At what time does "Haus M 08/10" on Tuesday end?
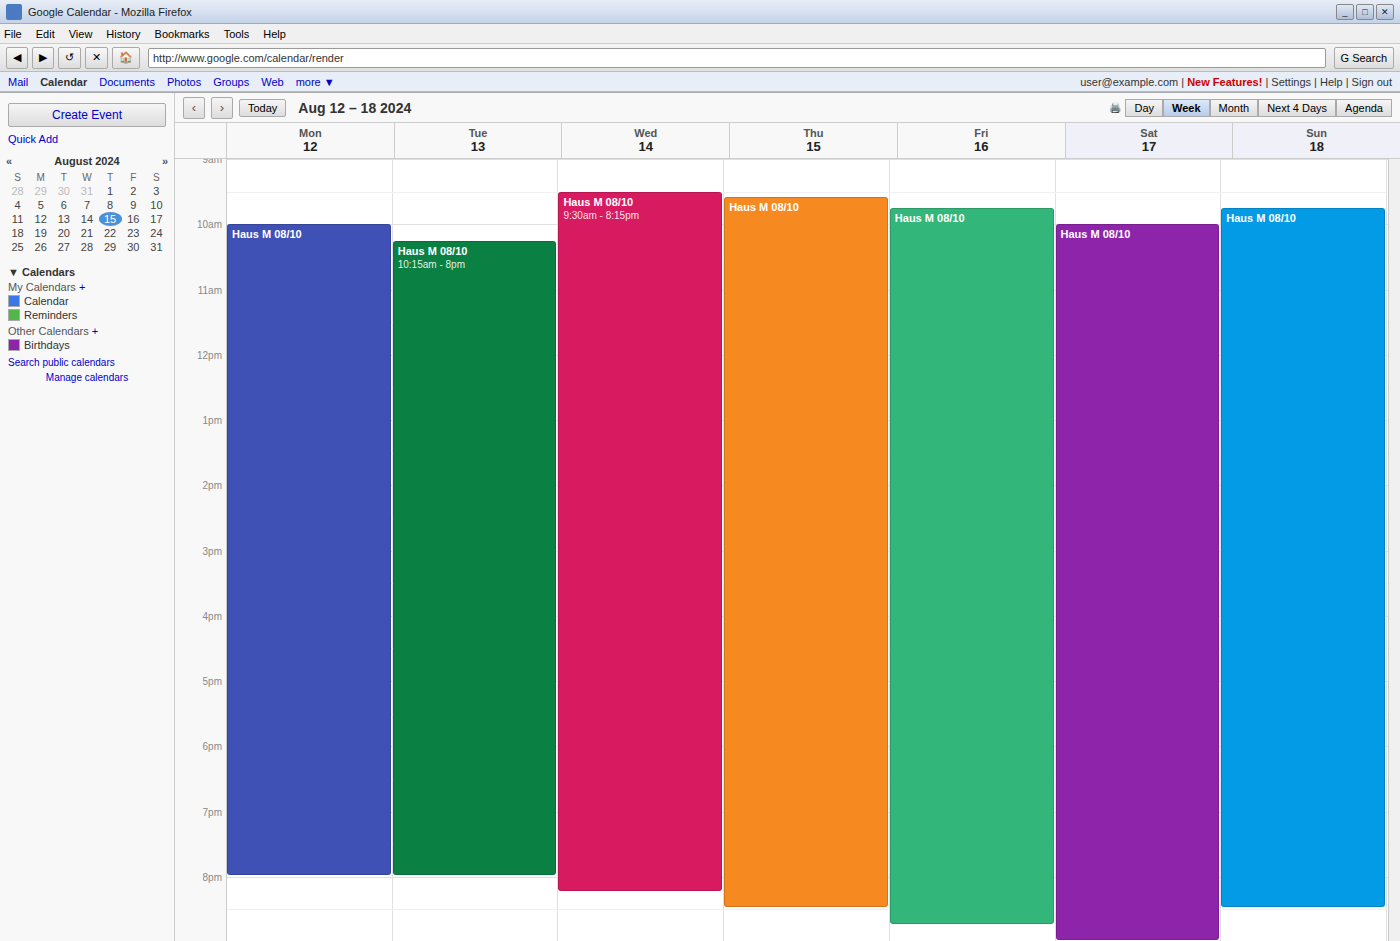
8:00 PM